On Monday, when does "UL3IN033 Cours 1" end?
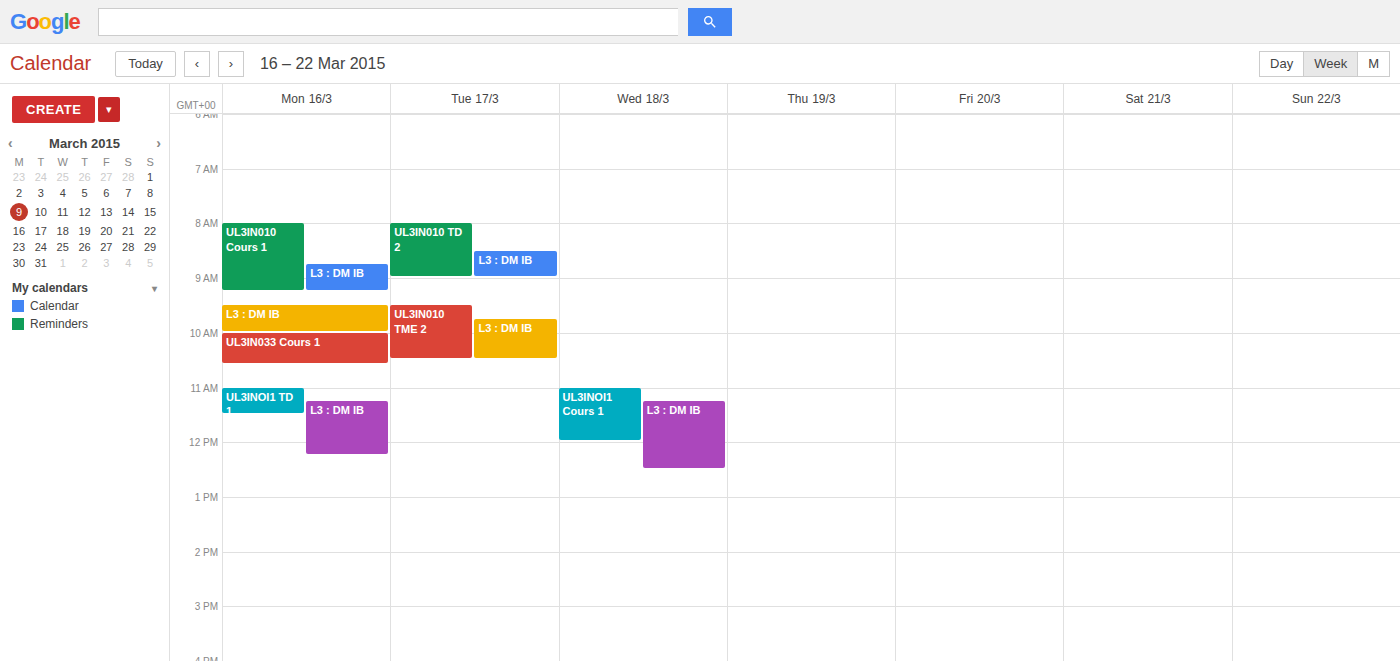
10:35 AM